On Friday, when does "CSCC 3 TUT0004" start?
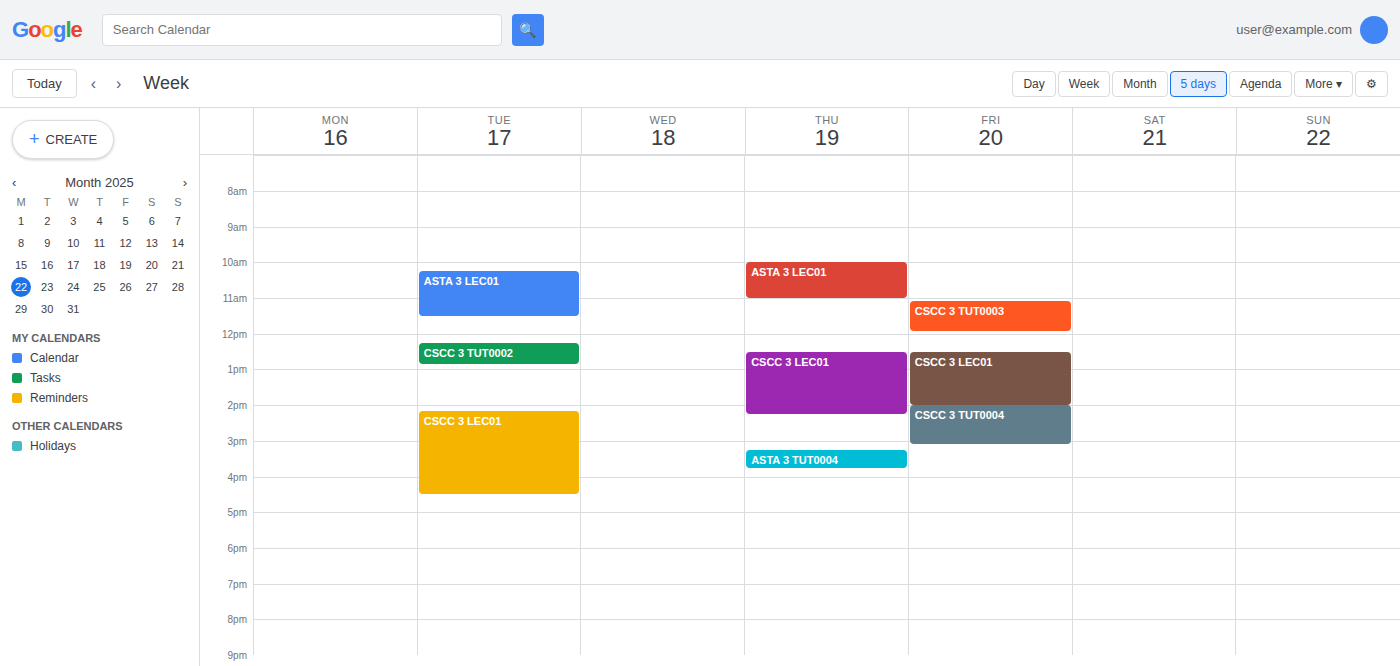
2:00 PM